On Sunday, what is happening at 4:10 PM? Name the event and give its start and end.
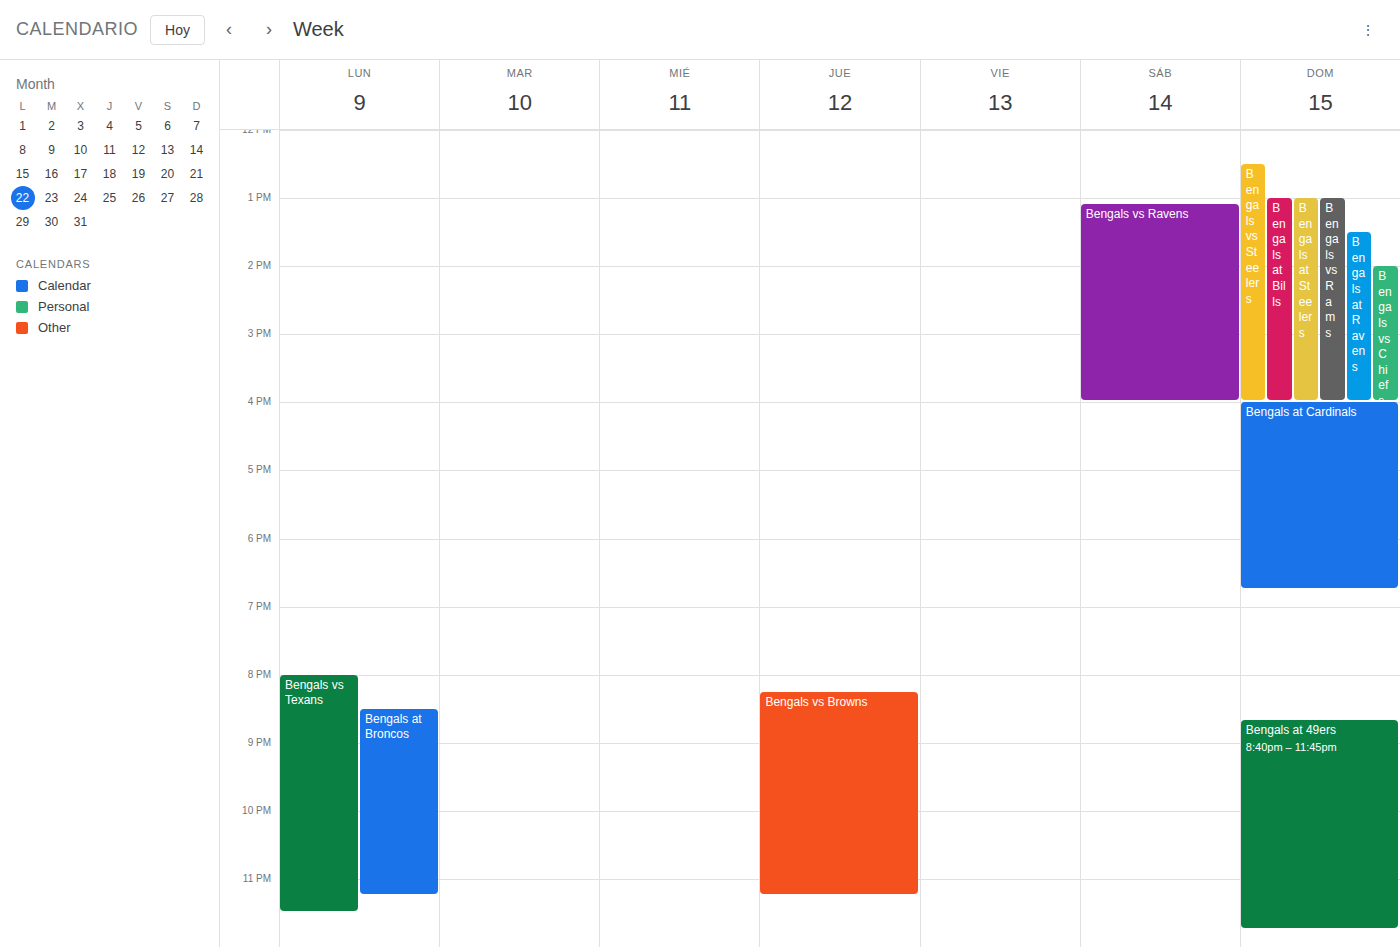
"Bengals at Cardinals", 4:00 PM to 6:45 PM